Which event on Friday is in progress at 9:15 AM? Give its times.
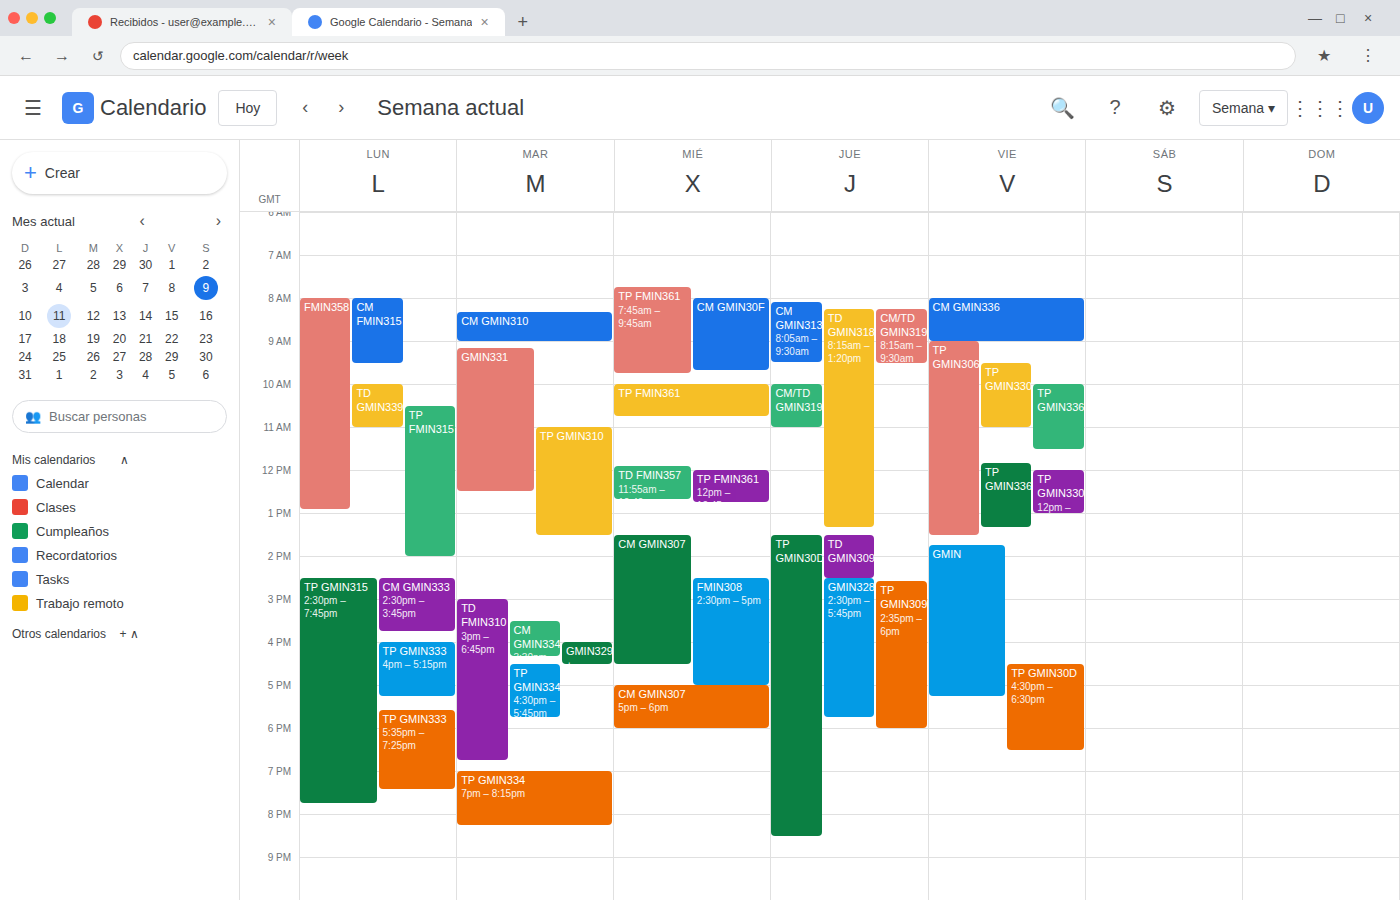
"TP GMIN306", 9:00 AM to 1:30 PM